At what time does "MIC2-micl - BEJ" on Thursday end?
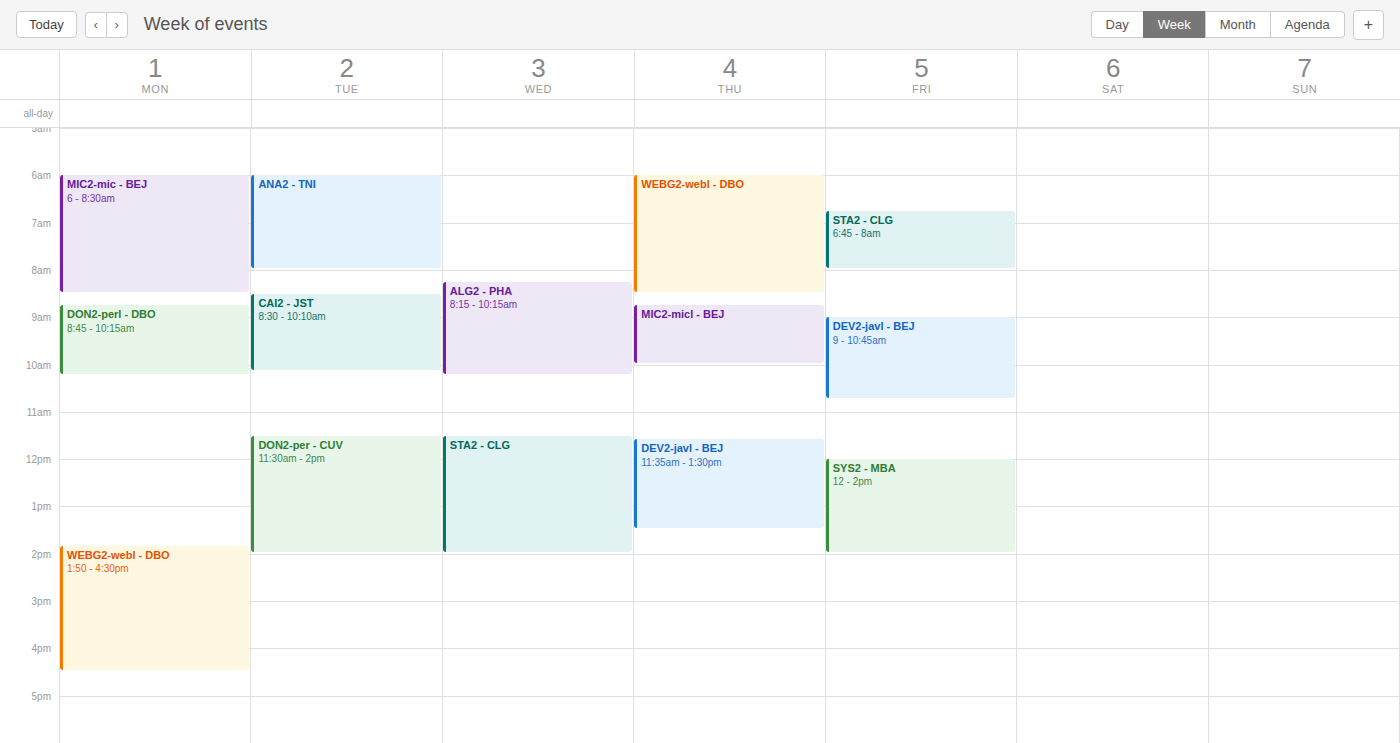
10:00 AM